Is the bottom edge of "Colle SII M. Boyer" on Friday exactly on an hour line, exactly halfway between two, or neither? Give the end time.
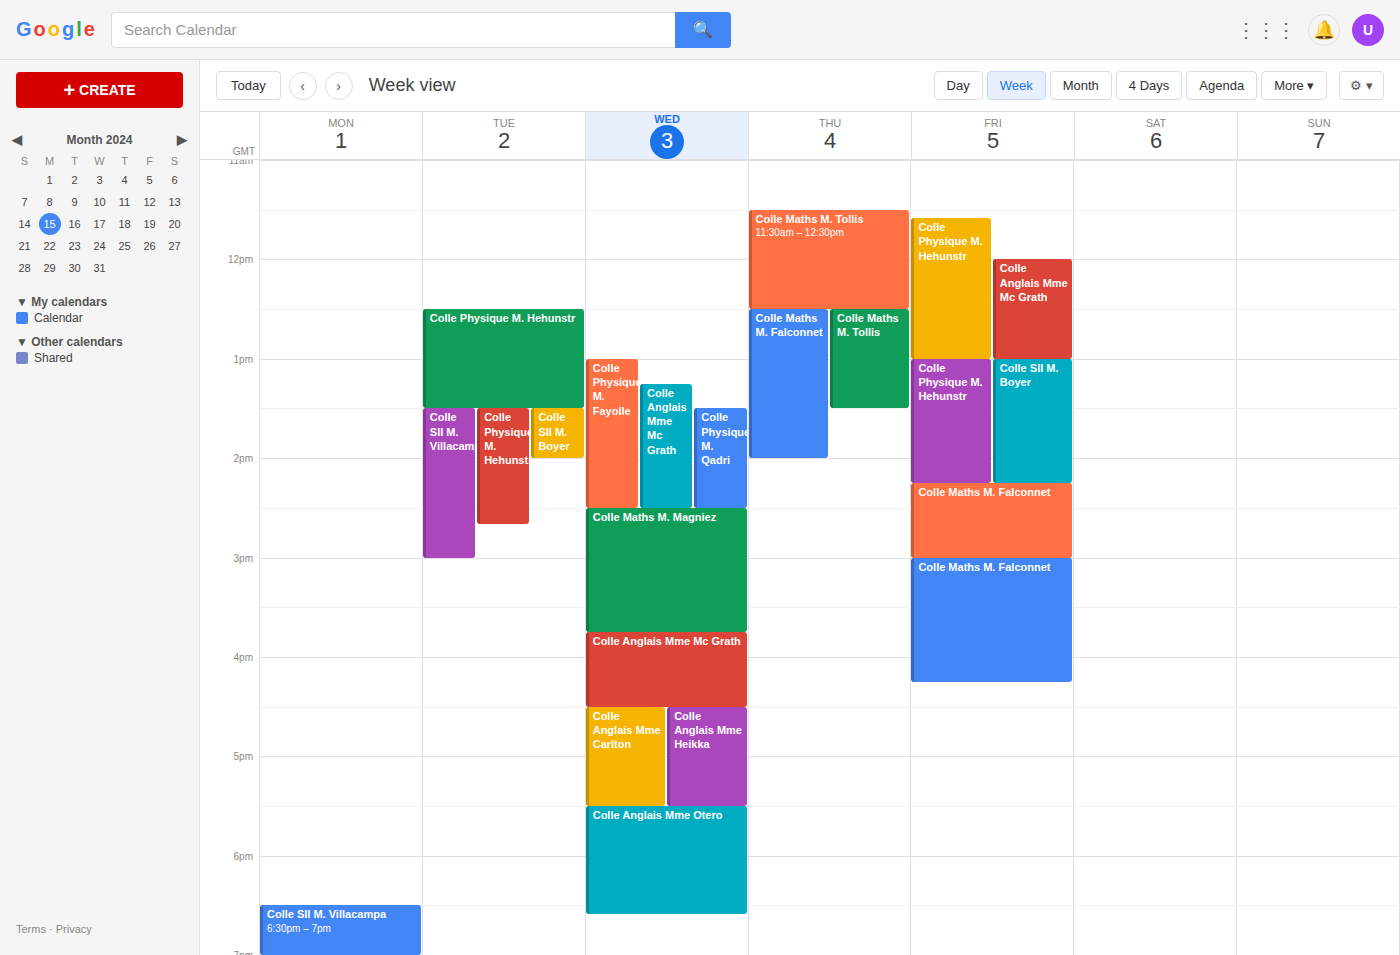
2:15 PM -- neither: a quarter of the way from the 2 PM line to the 3 PM line.